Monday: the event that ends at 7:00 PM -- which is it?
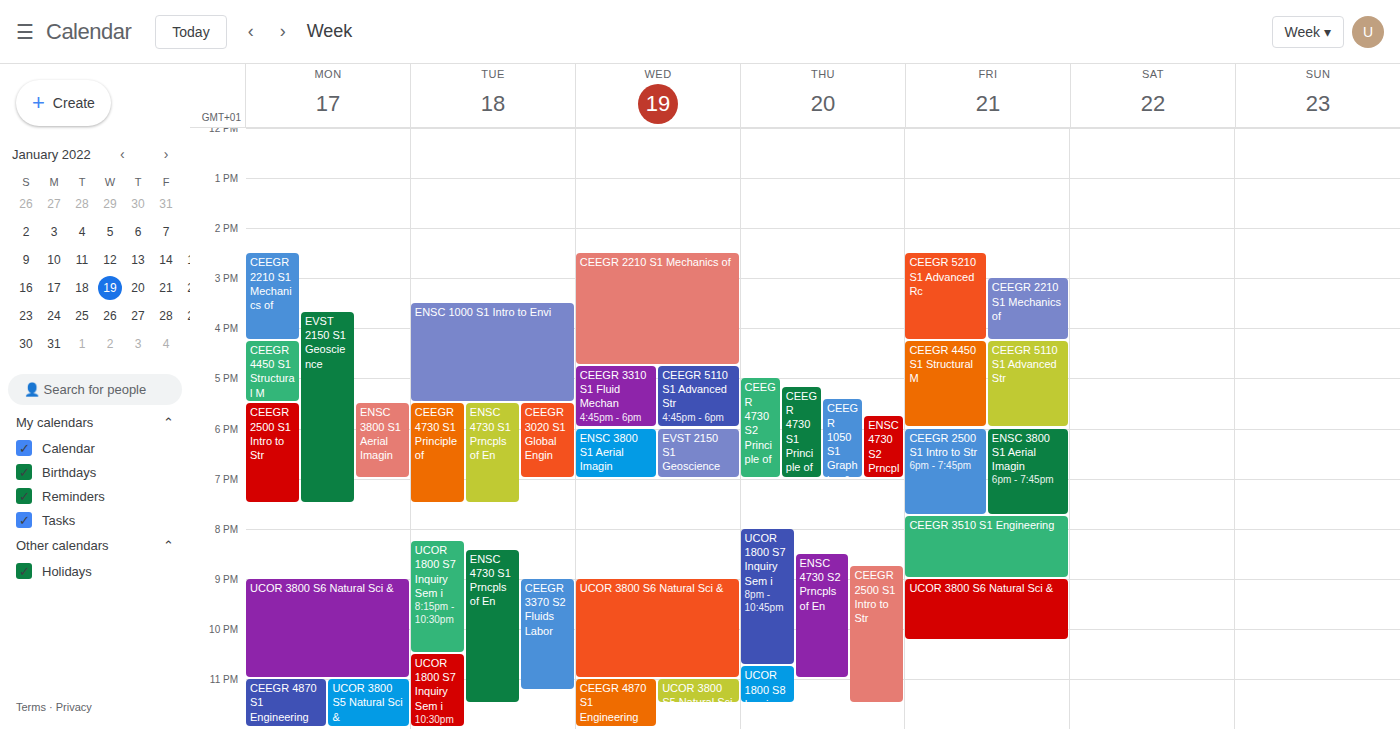
"ENSC 3800 S1 Aerial Imagin"